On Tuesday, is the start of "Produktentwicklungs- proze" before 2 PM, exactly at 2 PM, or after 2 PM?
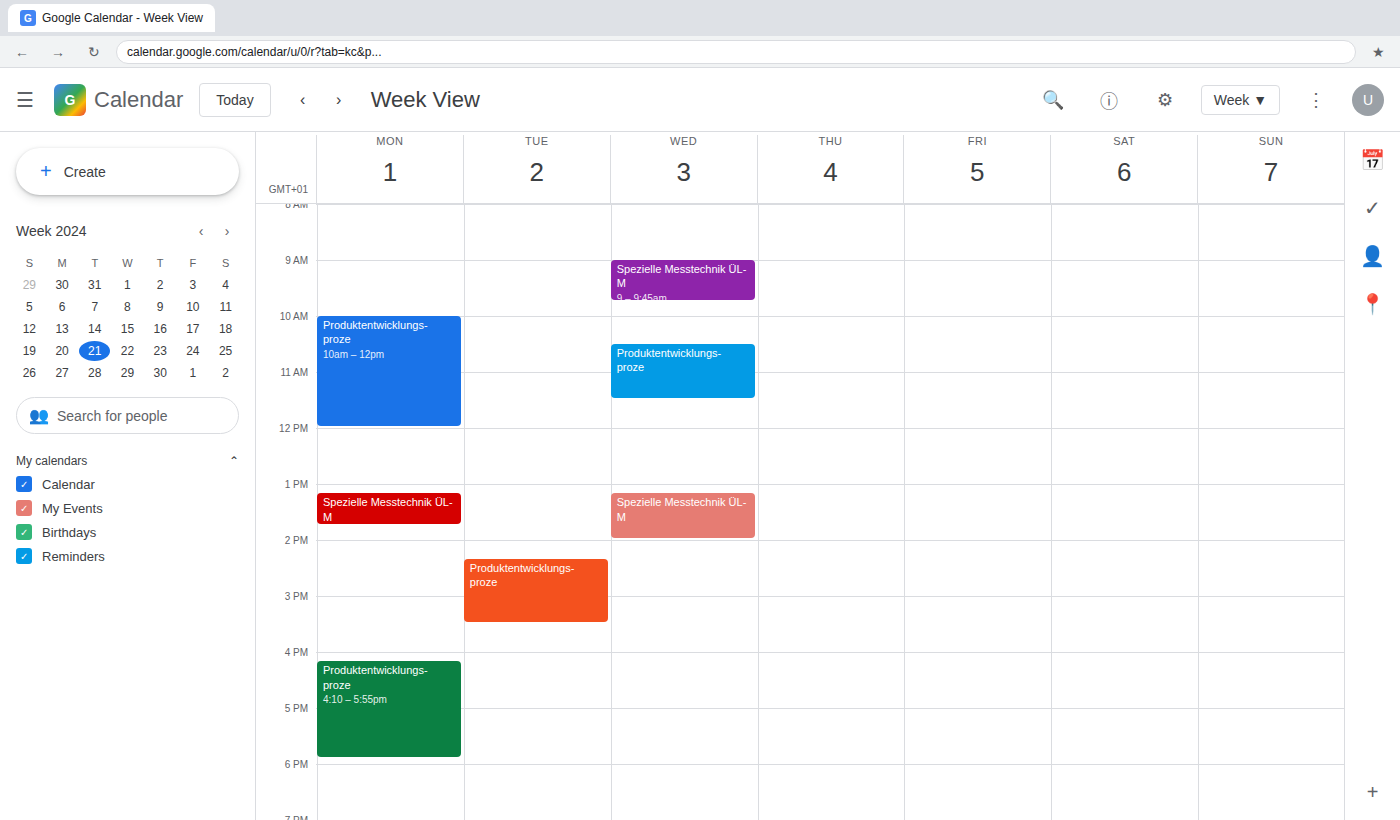
2:20 PM -- after 2 PM, 20 minutes below the 2 PM line.